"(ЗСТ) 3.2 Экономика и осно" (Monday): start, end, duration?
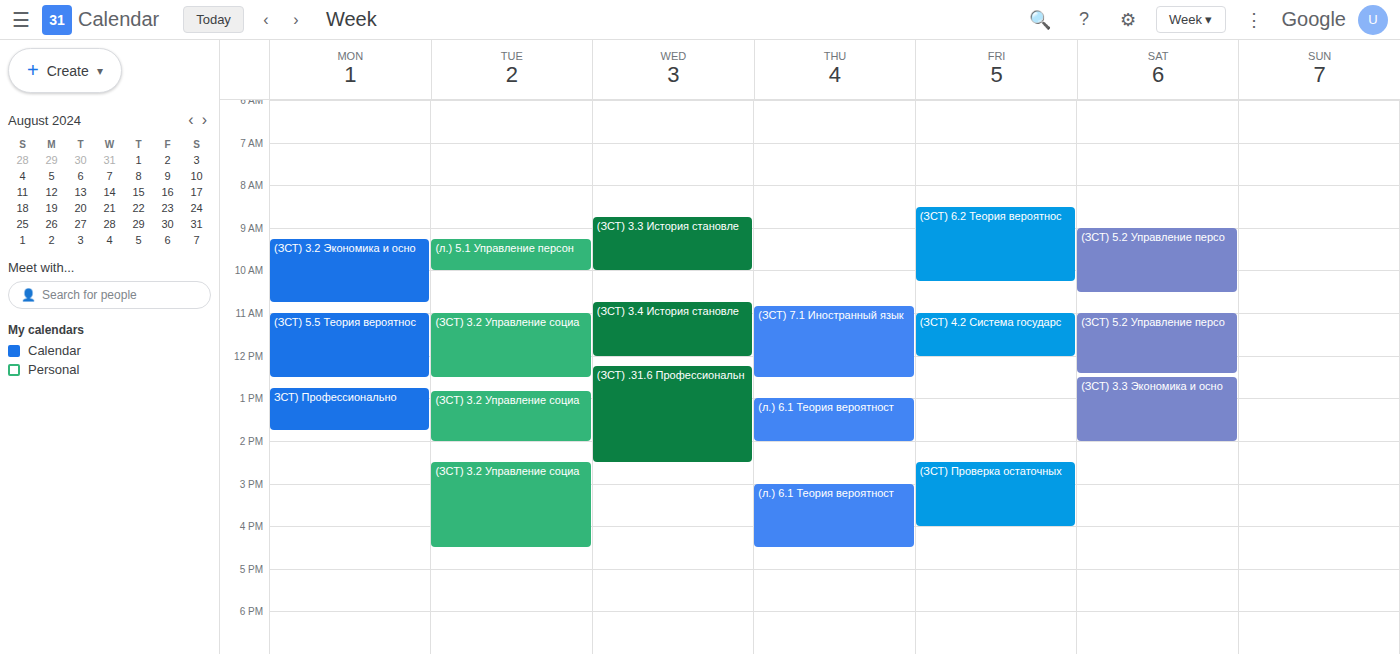
9:15 AM to 10:45 AM, 1 hour 30 minutes